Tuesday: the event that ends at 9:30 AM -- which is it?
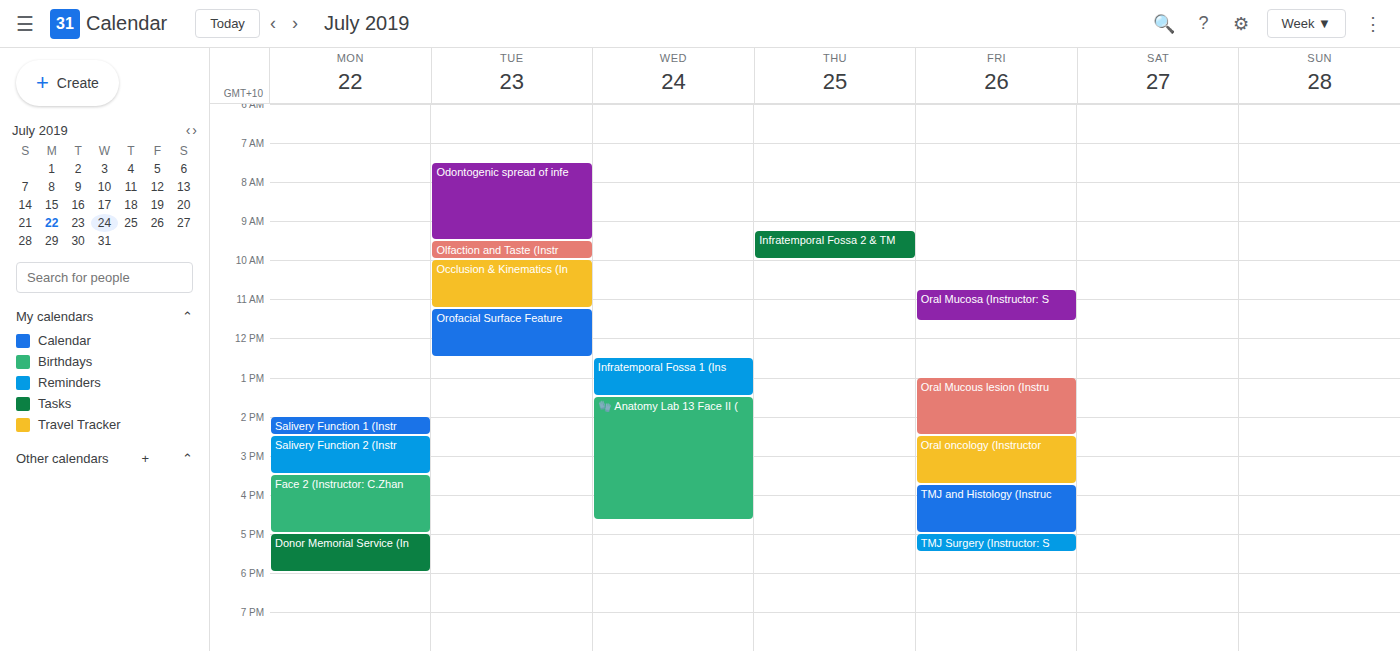
"Odontogenic spread of infe"